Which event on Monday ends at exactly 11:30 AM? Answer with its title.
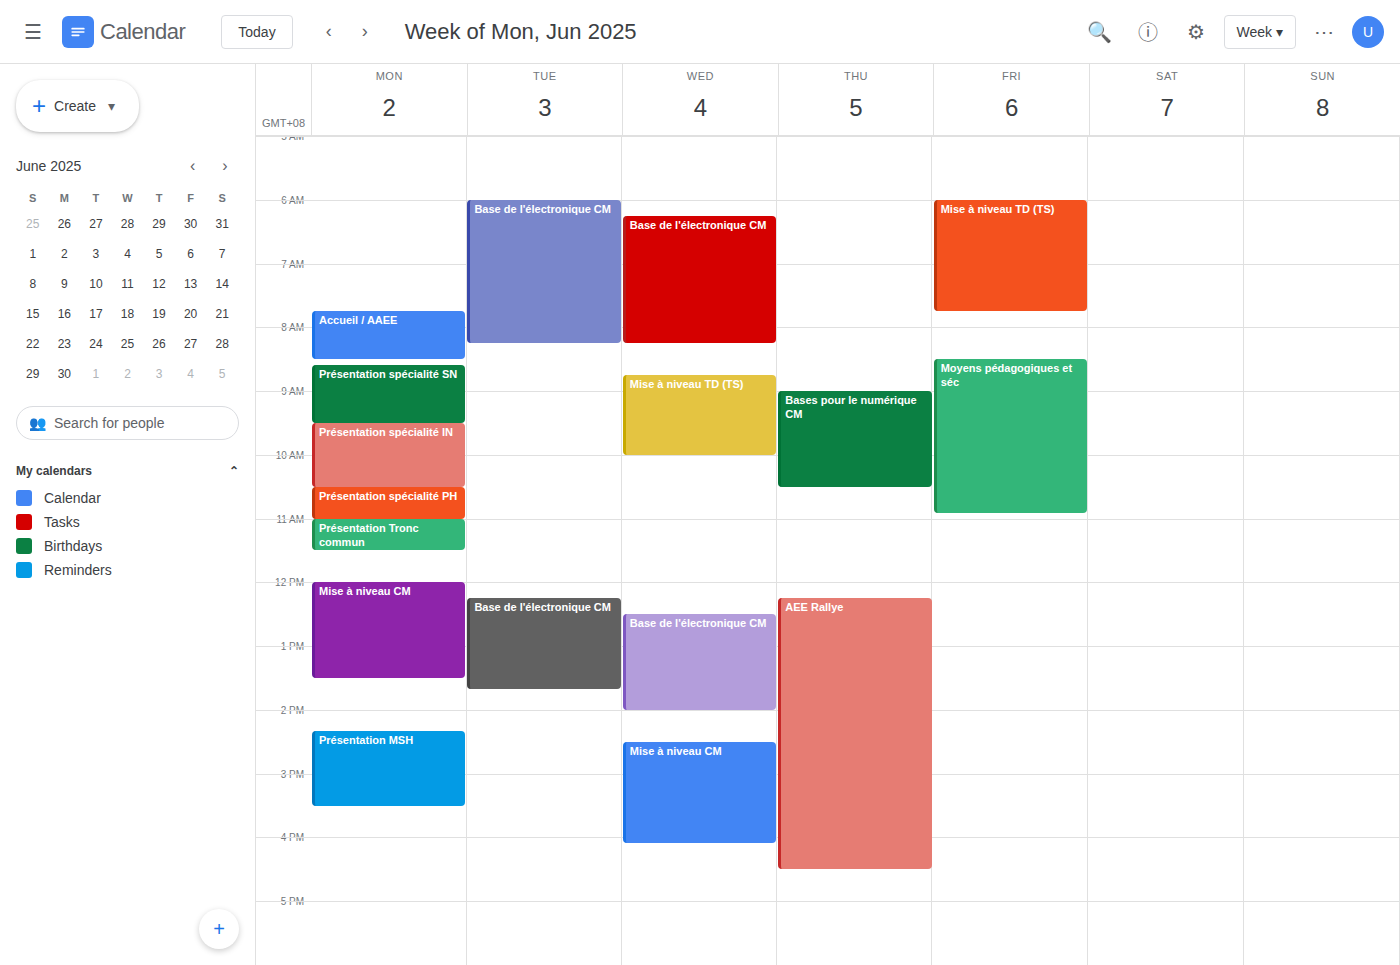
"Présentation Tronc commun"